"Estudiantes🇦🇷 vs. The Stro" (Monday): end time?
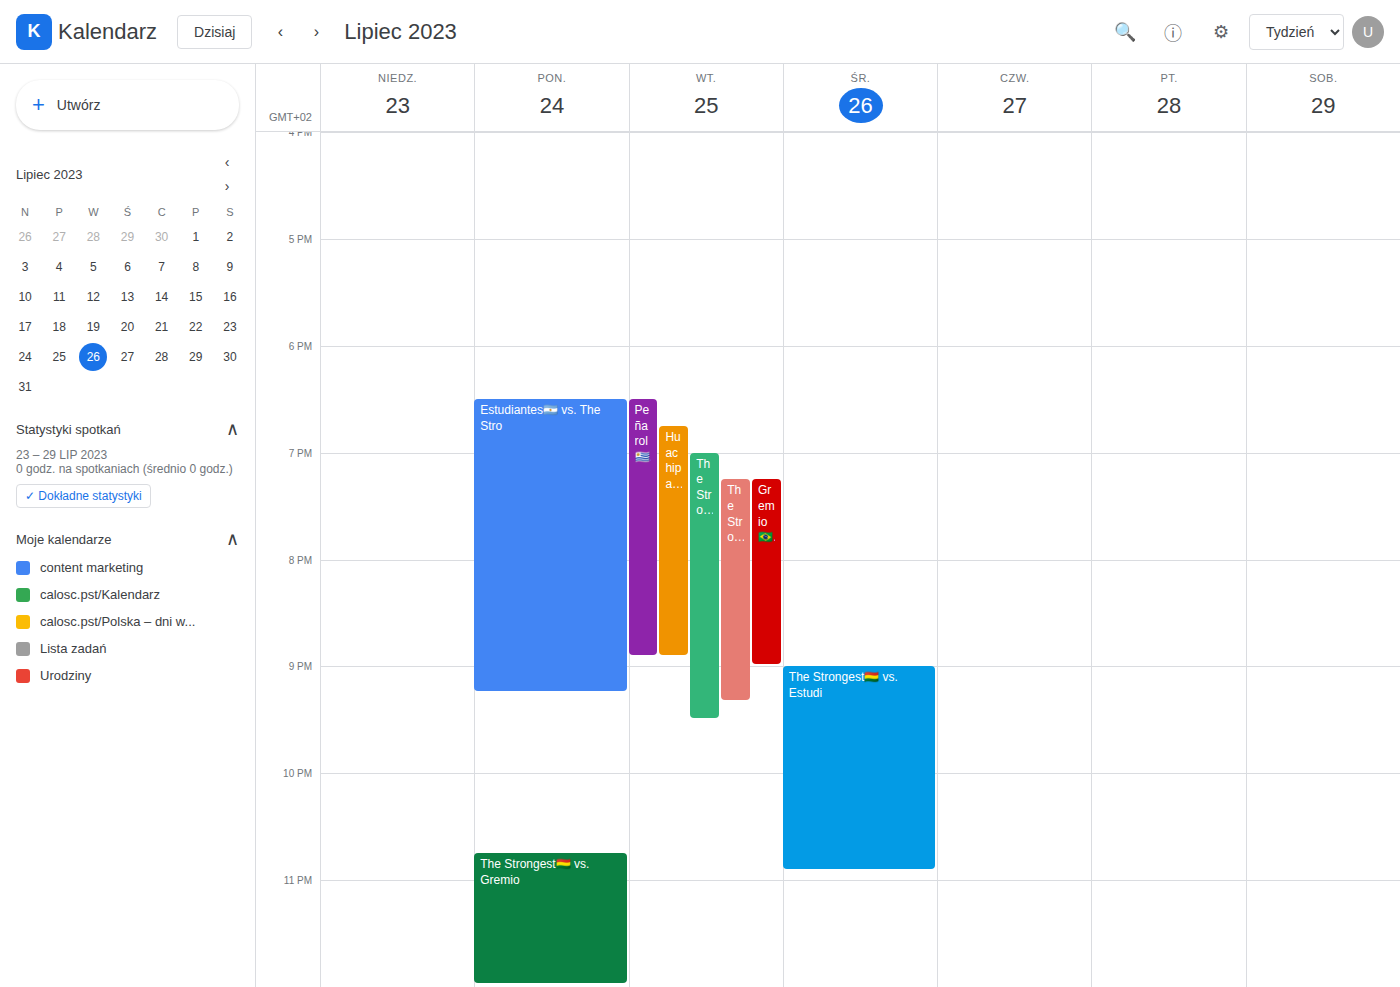
9:15 PM